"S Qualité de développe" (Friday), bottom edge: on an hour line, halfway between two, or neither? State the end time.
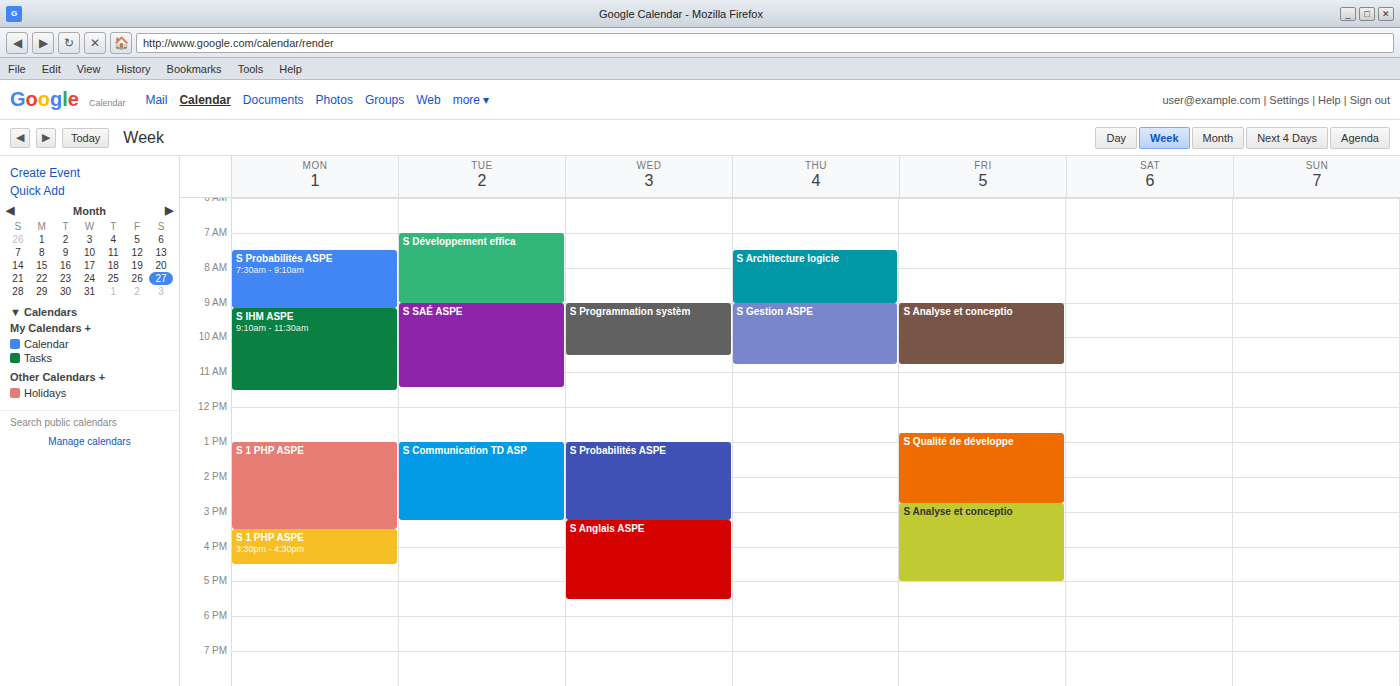
2:45 PM -- neither: three quarters of the way from the 2 PM line to the 3 PM line.